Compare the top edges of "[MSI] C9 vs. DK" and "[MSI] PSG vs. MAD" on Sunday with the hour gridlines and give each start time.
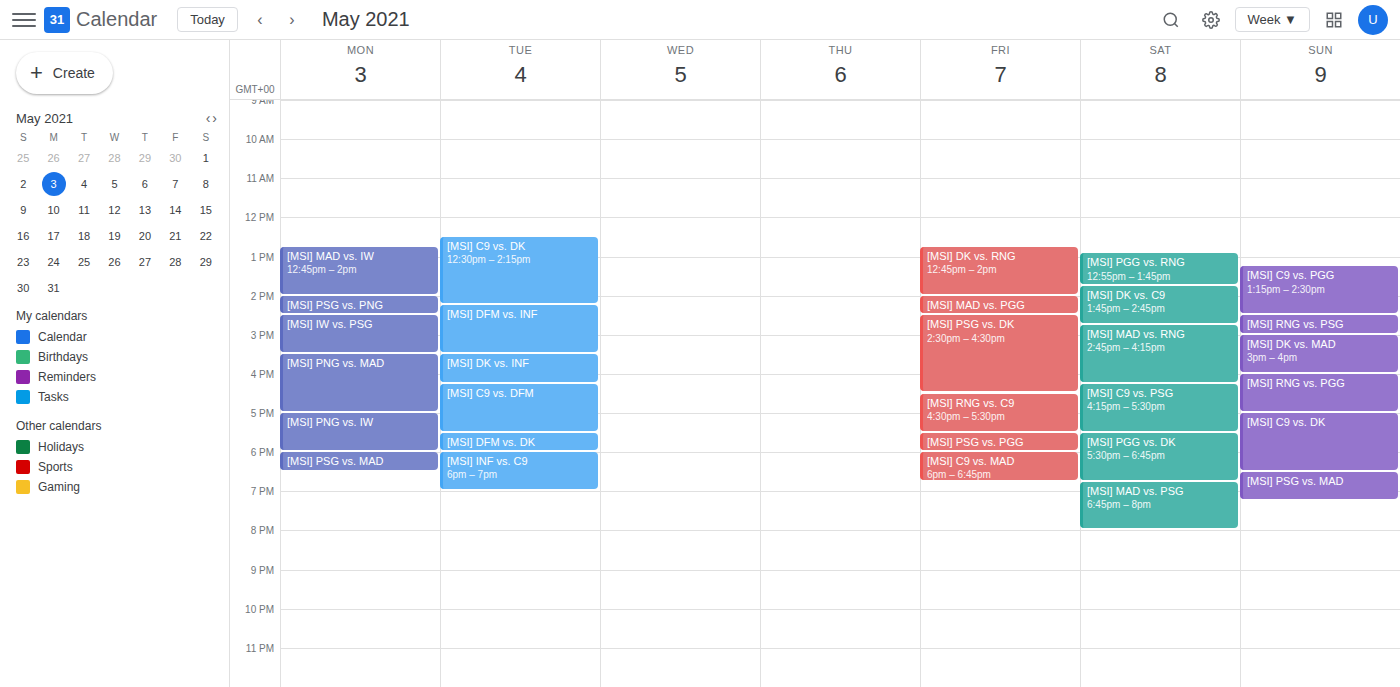
"[MSI] C9 vs. DK": 5:00 PM, exactly on the 5 PM line. "[MSI] PSG vs. MAD": 6:30 PM, halfway between the 6 PM and 7 PM lines.